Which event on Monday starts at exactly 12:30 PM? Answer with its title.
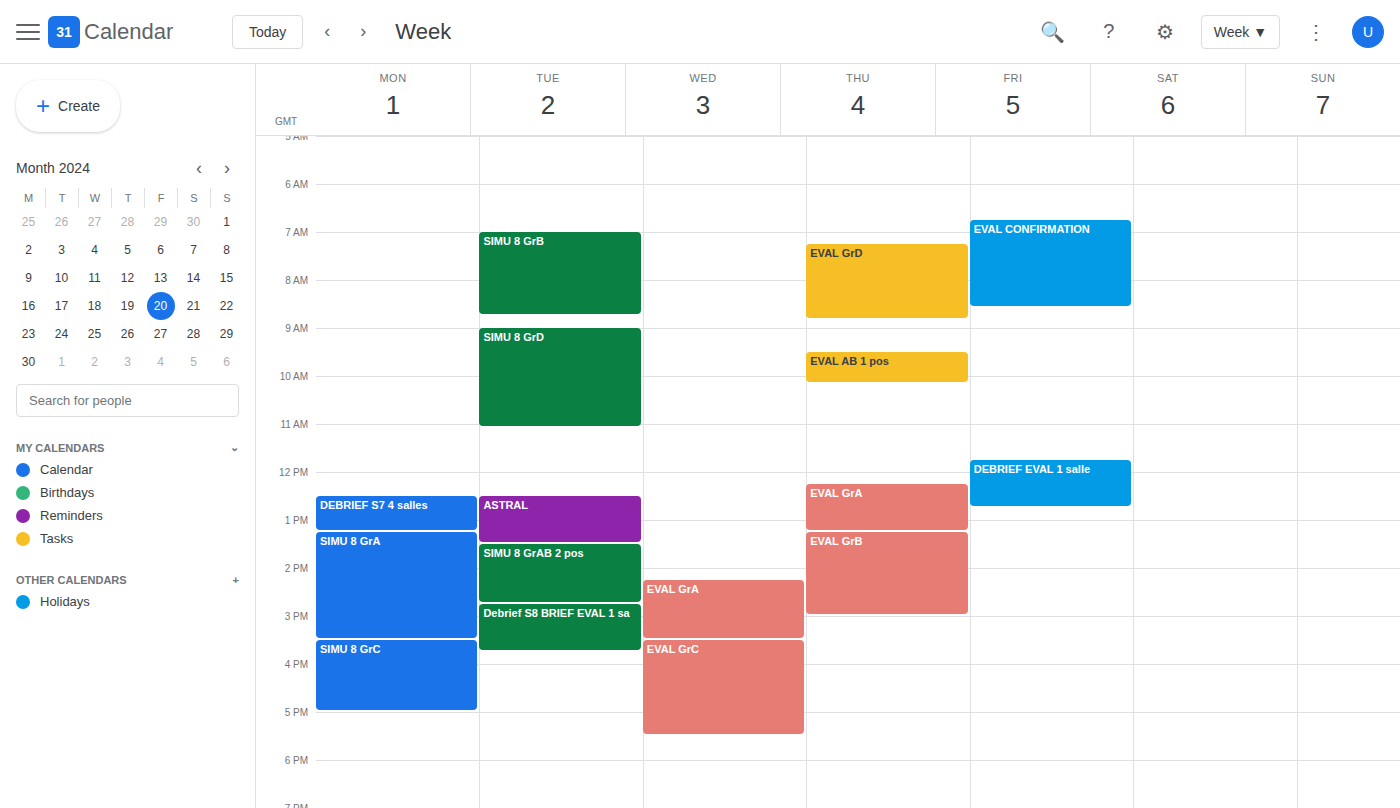
"DEBRIEF S7 4 salles"